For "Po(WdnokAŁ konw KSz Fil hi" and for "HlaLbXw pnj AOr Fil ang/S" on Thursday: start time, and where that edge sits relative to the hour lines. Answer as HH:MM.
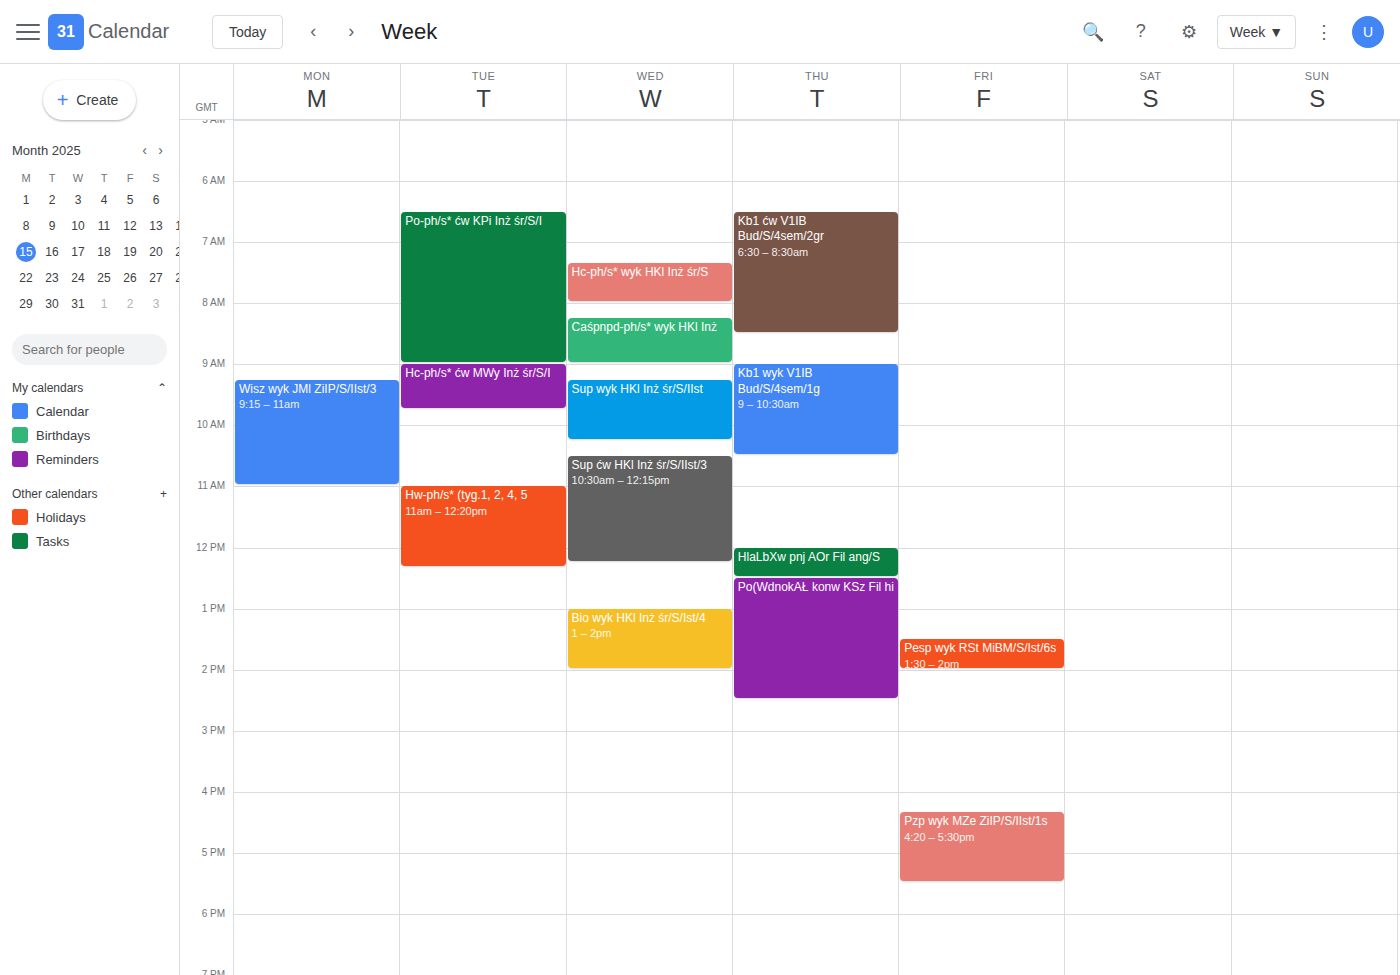
"Po(WdnokAŁ konw KSz Fil hi": 12:30, halfway between the 12:00 and 13:00 lines. "HlaLbXw pnj AOr Fil ang/S": 12:00, exactly on the 12:00 line.